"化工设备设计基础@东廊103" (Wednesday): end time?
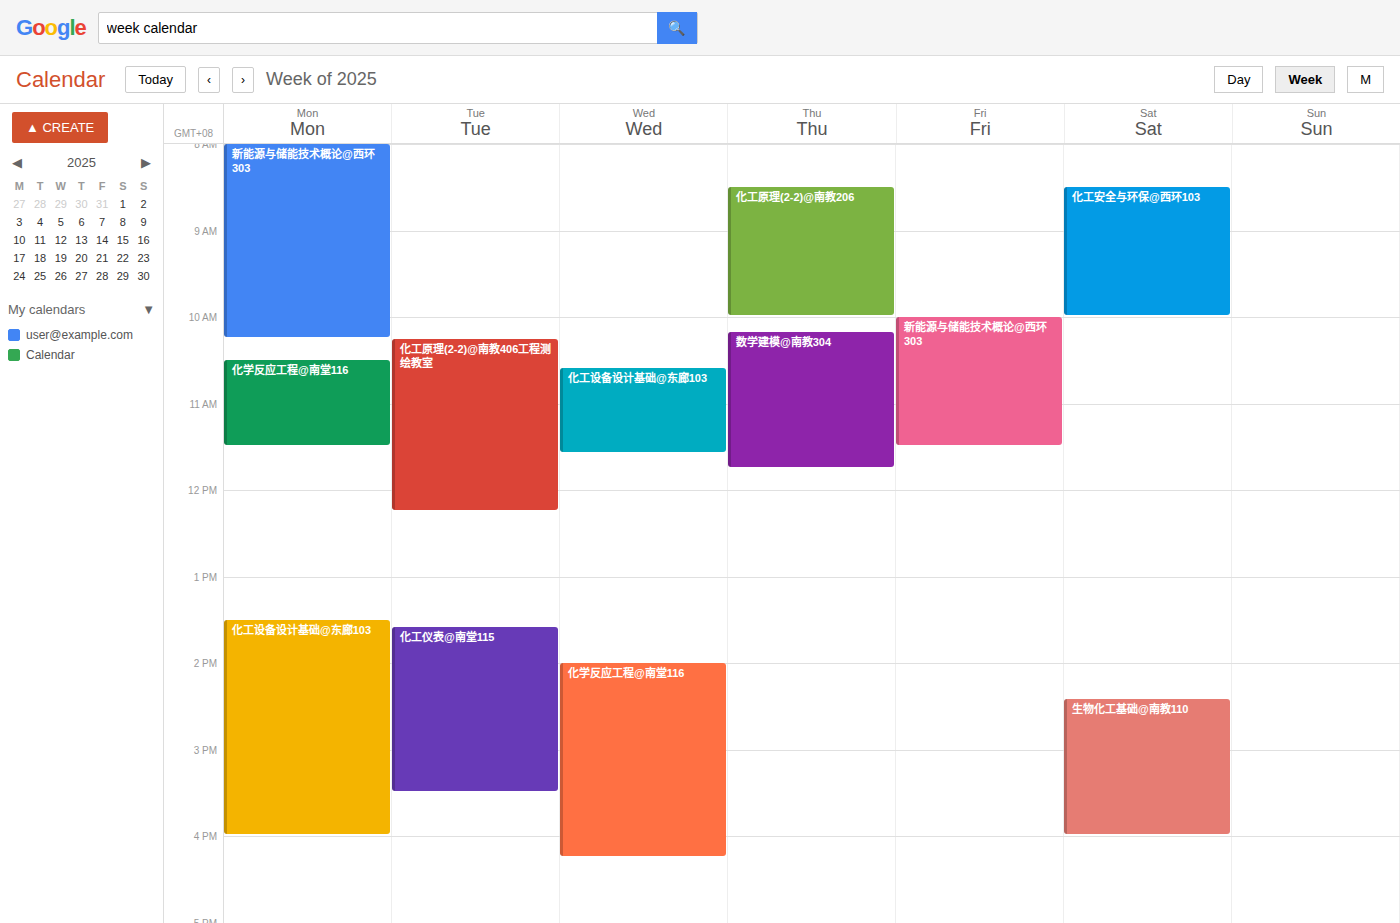
11:35 AM